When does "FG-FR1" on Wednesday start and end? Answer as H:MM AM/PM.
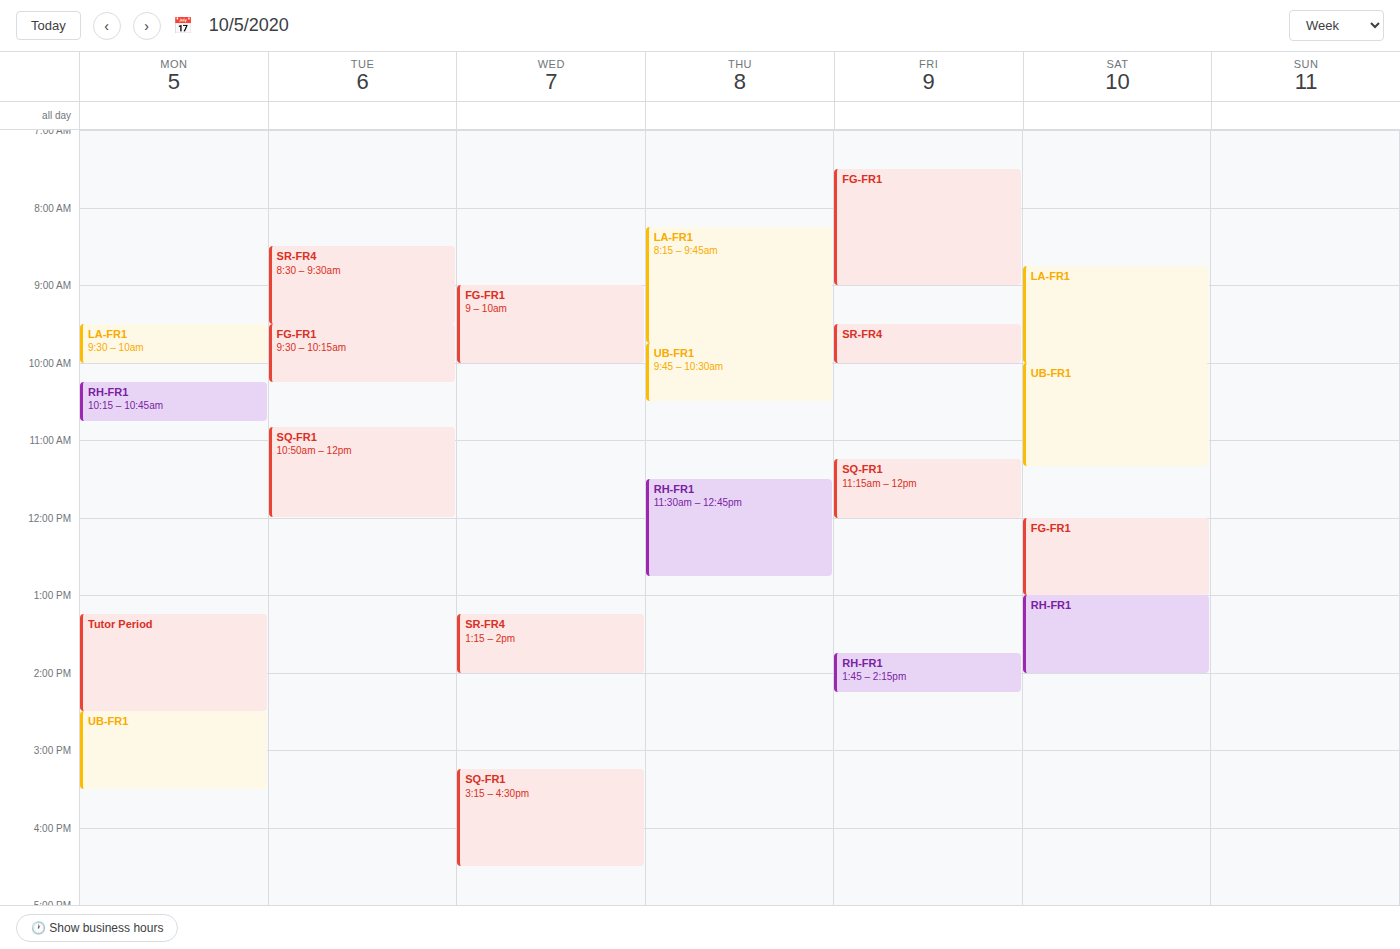
9:00 AM to 10:00 AM